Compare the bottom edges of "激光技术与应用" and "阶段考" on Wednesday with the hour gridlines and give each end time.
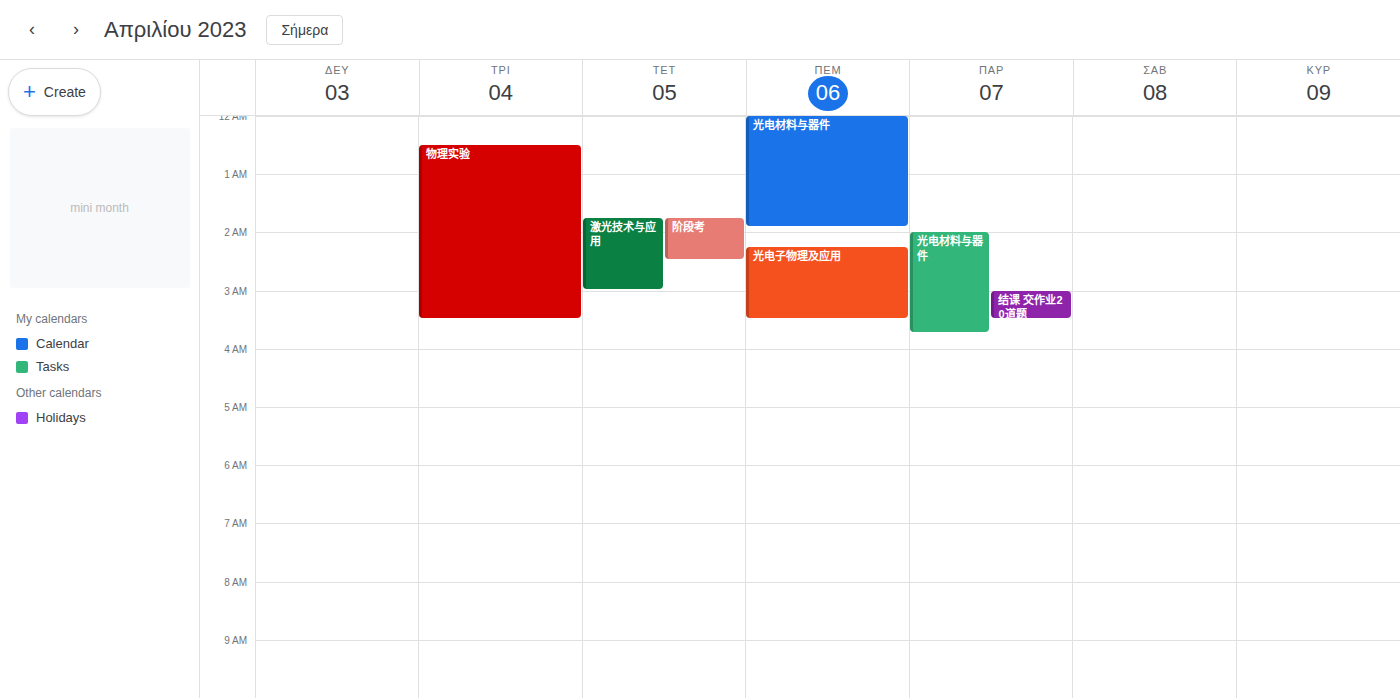
"激光技术与应用": 3:00 AM, exactly on the 3 AM line. "阶段考": 2:30 AM, halfway between the 2 AM and 3 AM lines.